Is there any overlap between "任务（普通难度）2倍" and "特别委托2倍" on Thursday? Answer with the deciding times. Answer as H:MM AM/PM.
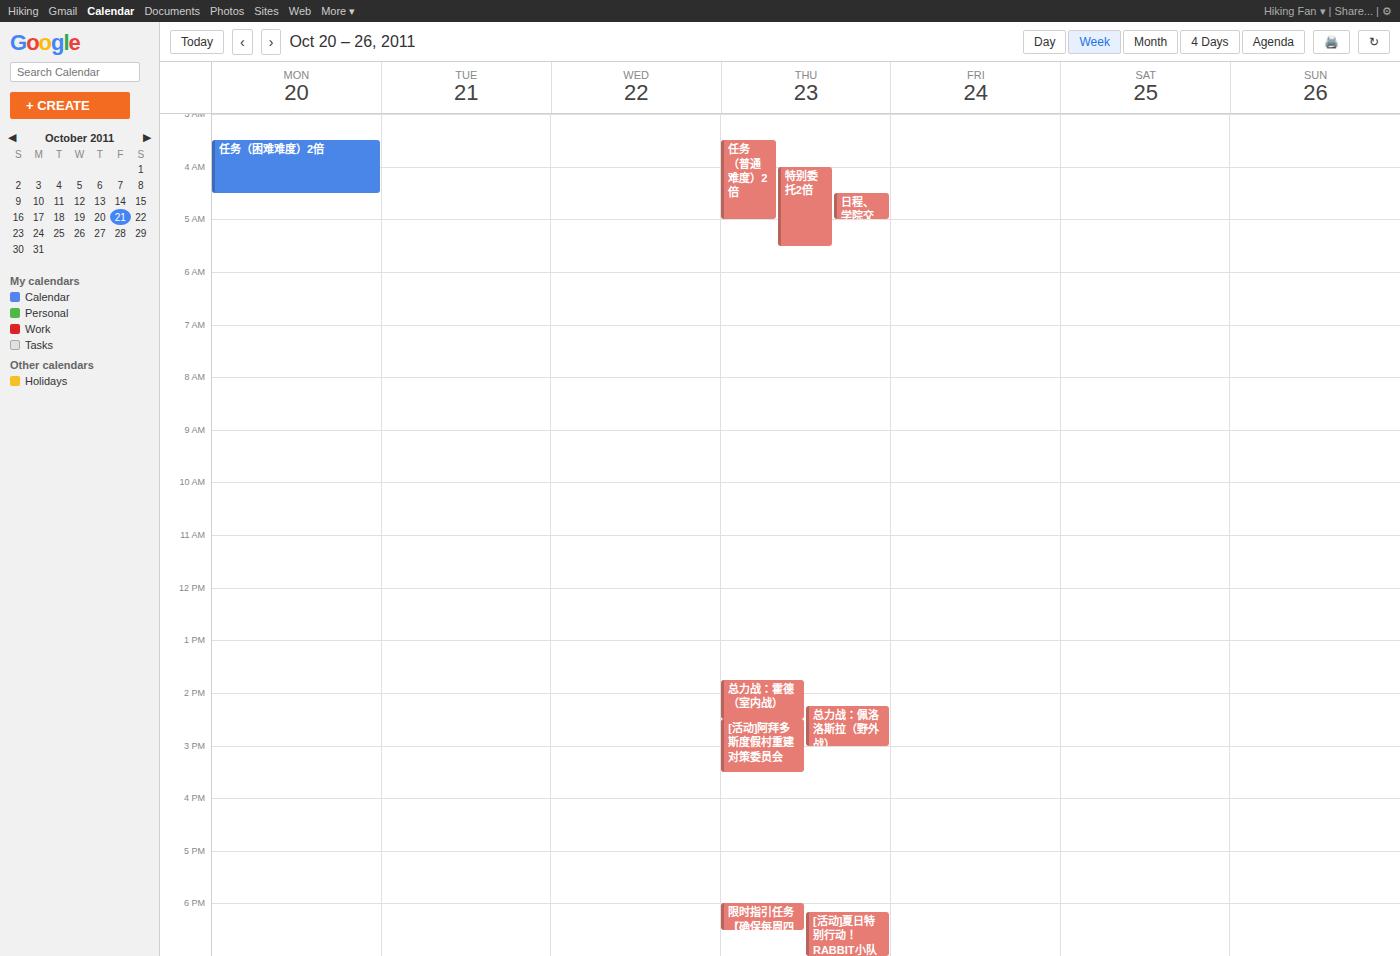
"特别委托2倍" starts at 4:00 AM, before "任务（普通难度）2倍" ends at 5:00 AM -- they overlap.